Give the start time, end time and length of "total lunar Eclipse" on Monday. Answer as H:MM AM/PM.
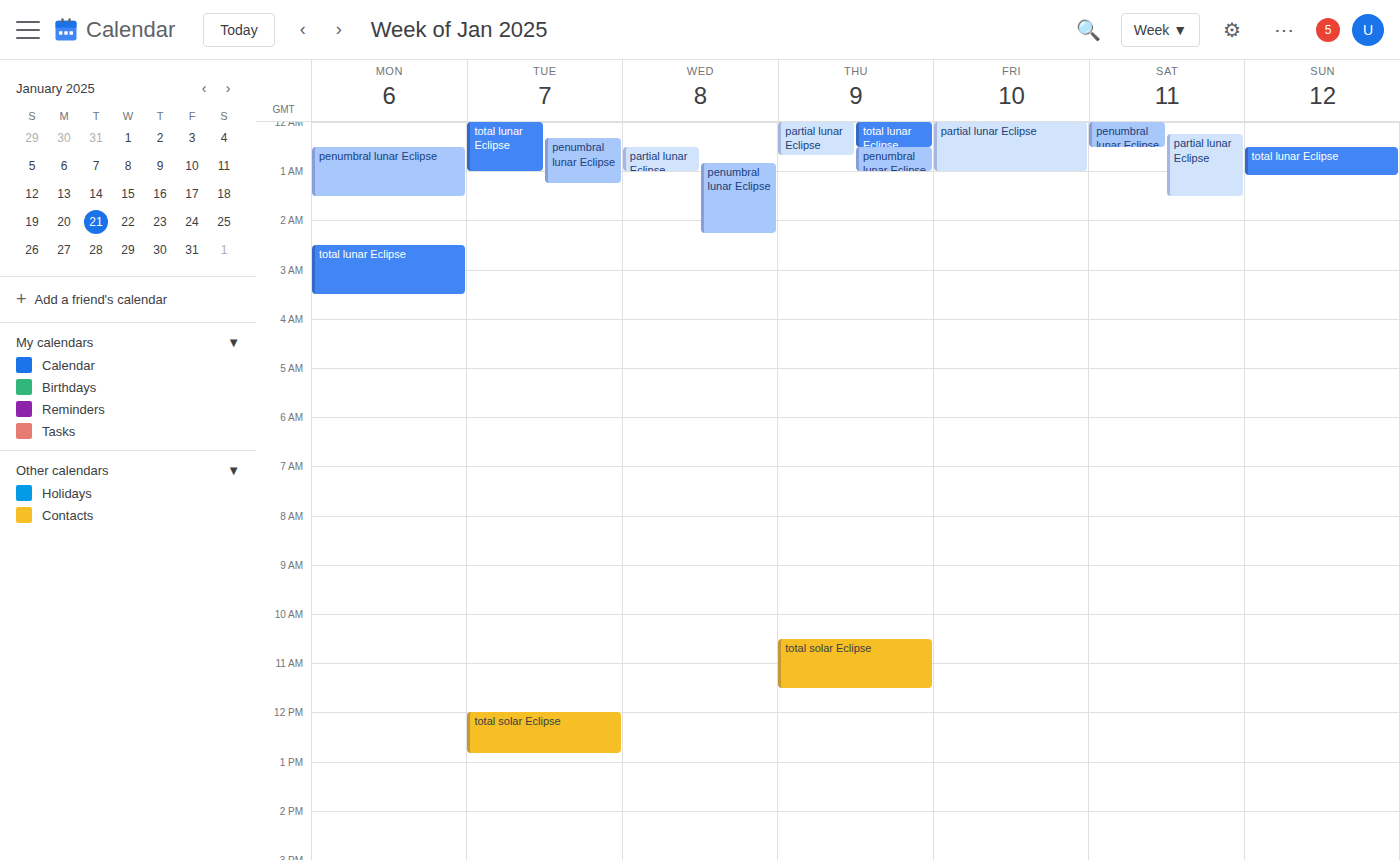
2:30 AM to 3:30 AM, 1 hour